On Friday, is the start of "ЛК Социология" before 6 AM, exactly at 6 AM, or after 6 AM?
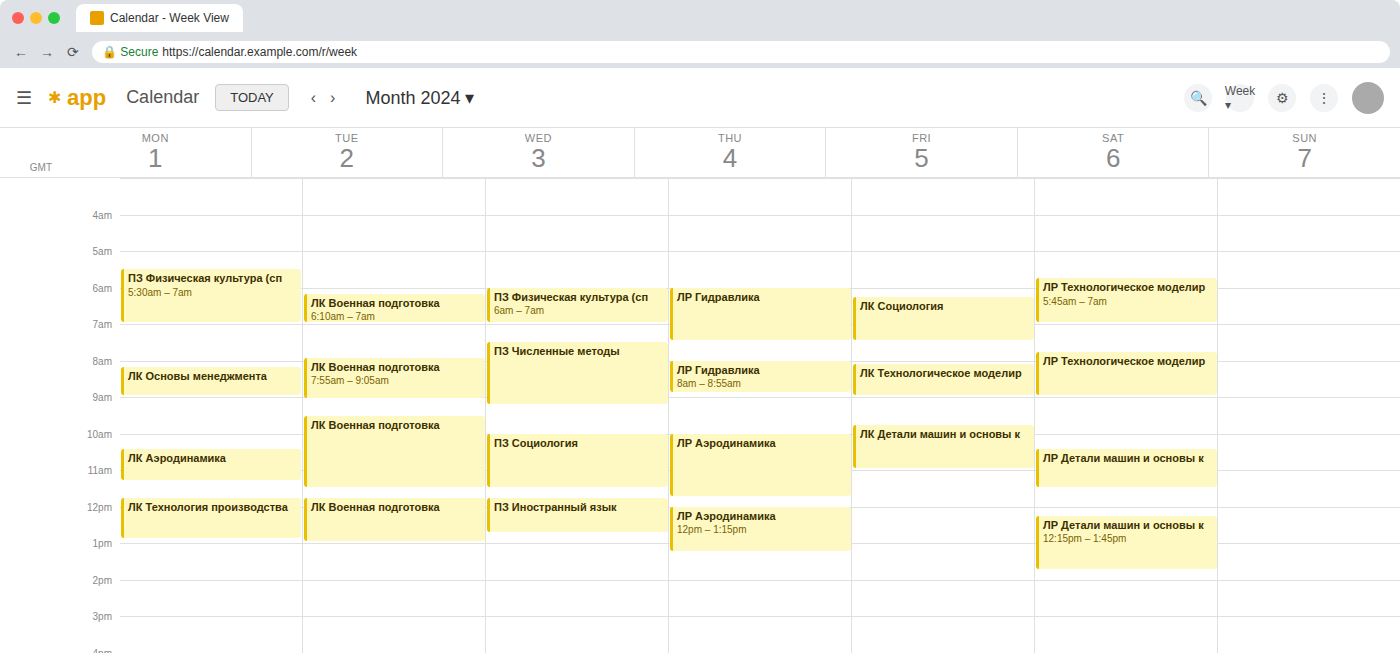
6:15 AM -- after 6 AM, 15 minutes below the 6 AM line.